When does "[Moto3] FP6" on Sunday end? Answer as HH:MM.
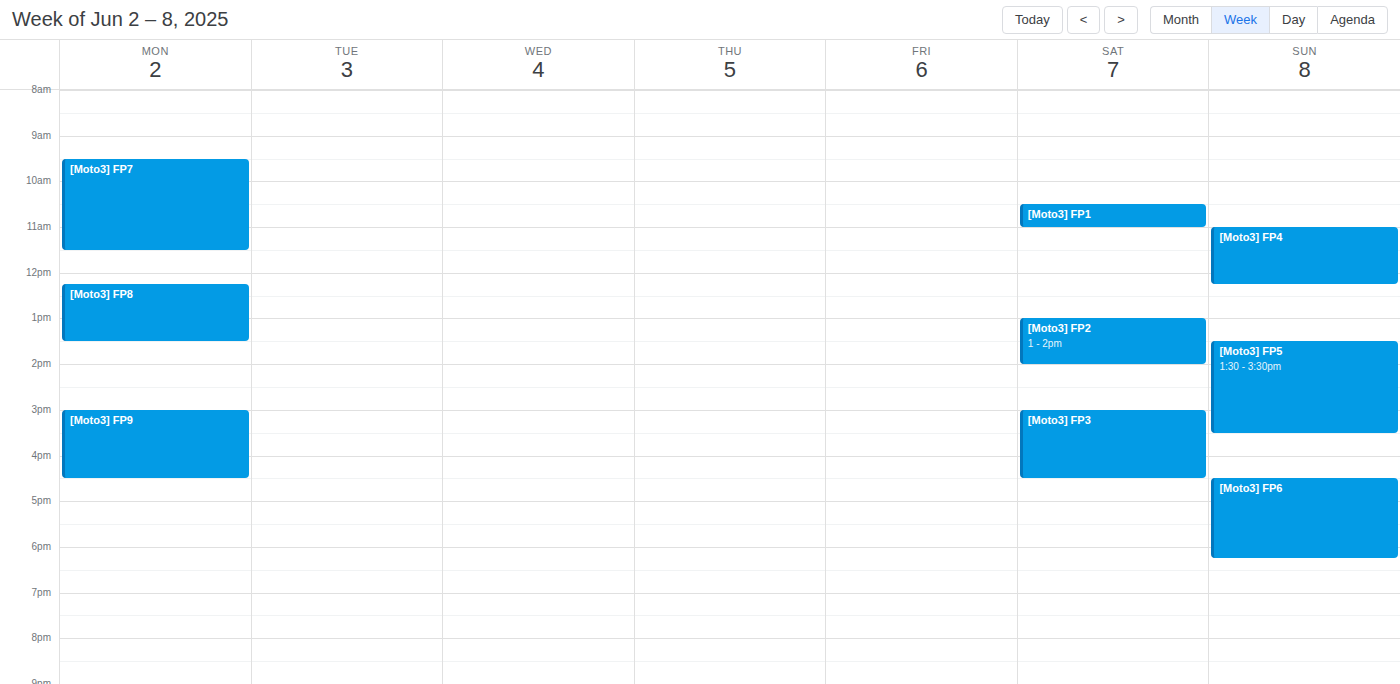
18:15